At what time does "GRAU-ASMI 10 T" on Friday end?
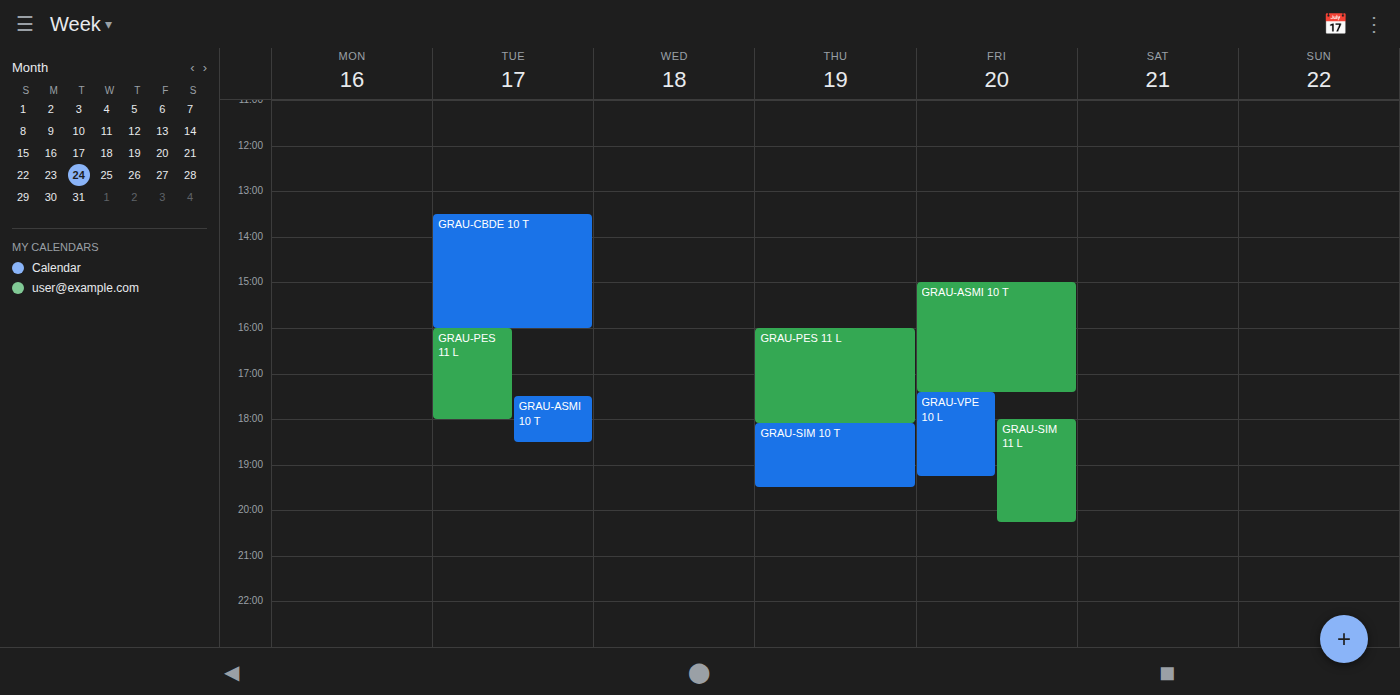
5:25 PM